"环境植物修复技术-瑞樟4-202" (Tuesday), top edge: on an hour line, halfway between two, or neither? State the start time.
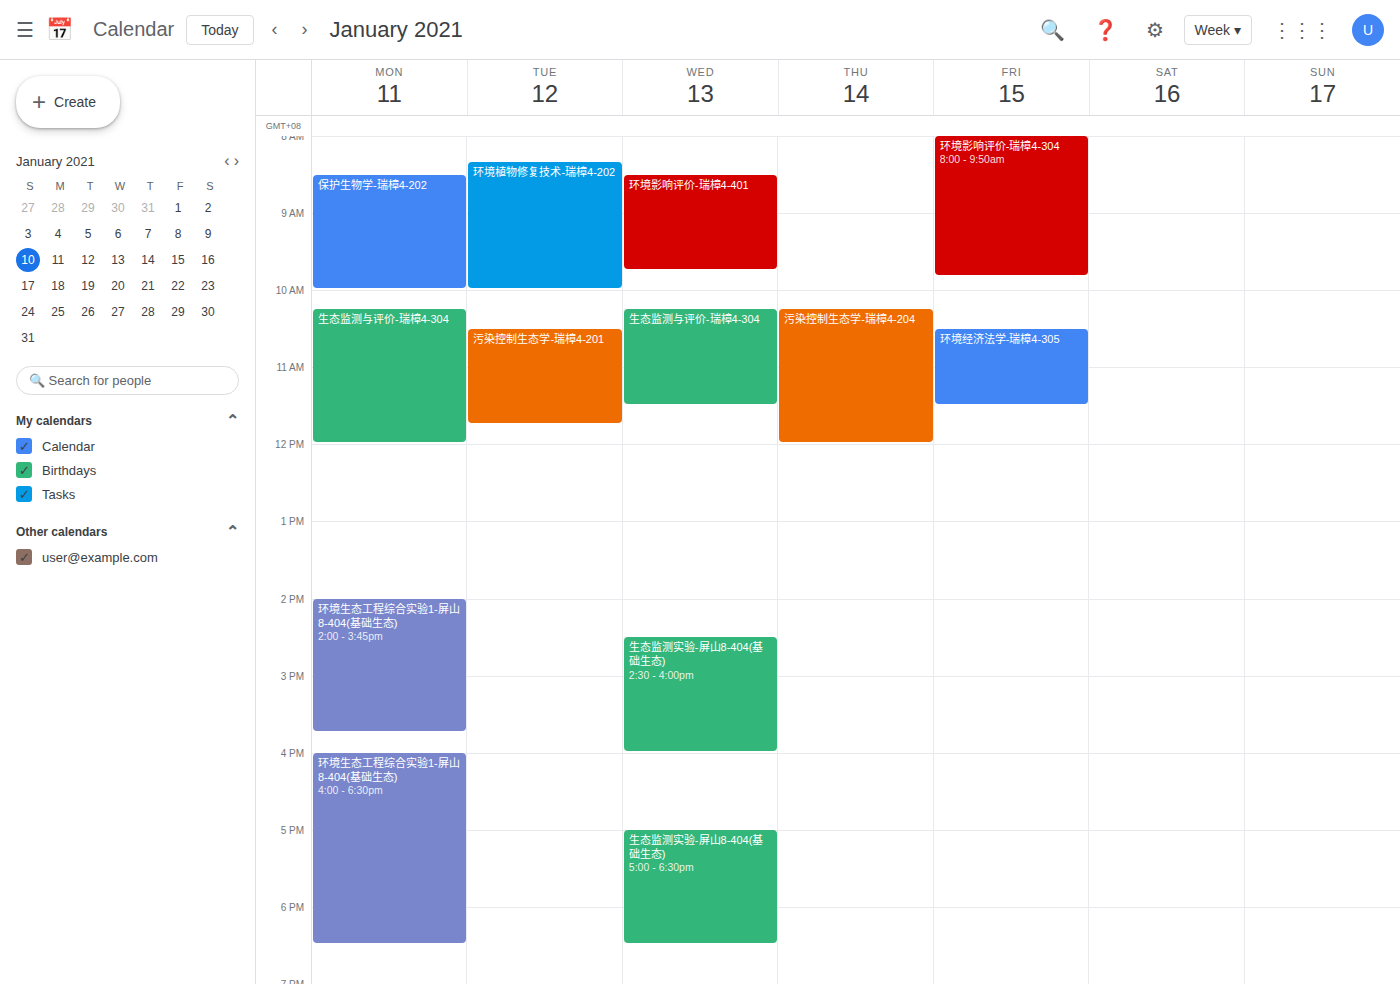
8:20 AM -- neither: 20 minutes below the 8 AM line and 40 minutes above the 9 AM line.